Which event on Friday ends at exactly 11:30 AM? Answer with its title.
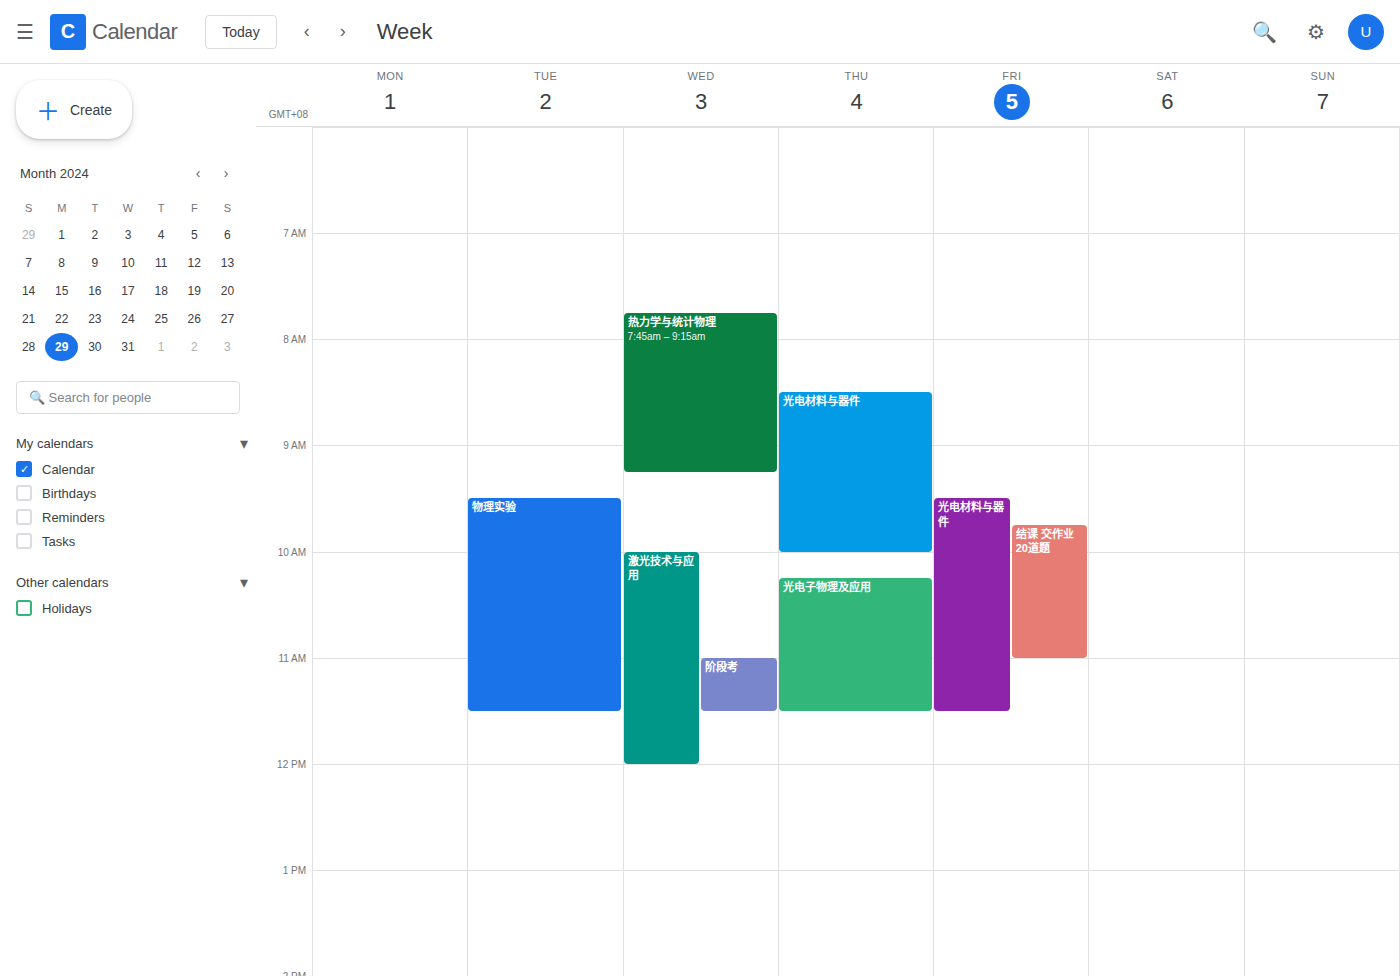
"光电材料与器件"